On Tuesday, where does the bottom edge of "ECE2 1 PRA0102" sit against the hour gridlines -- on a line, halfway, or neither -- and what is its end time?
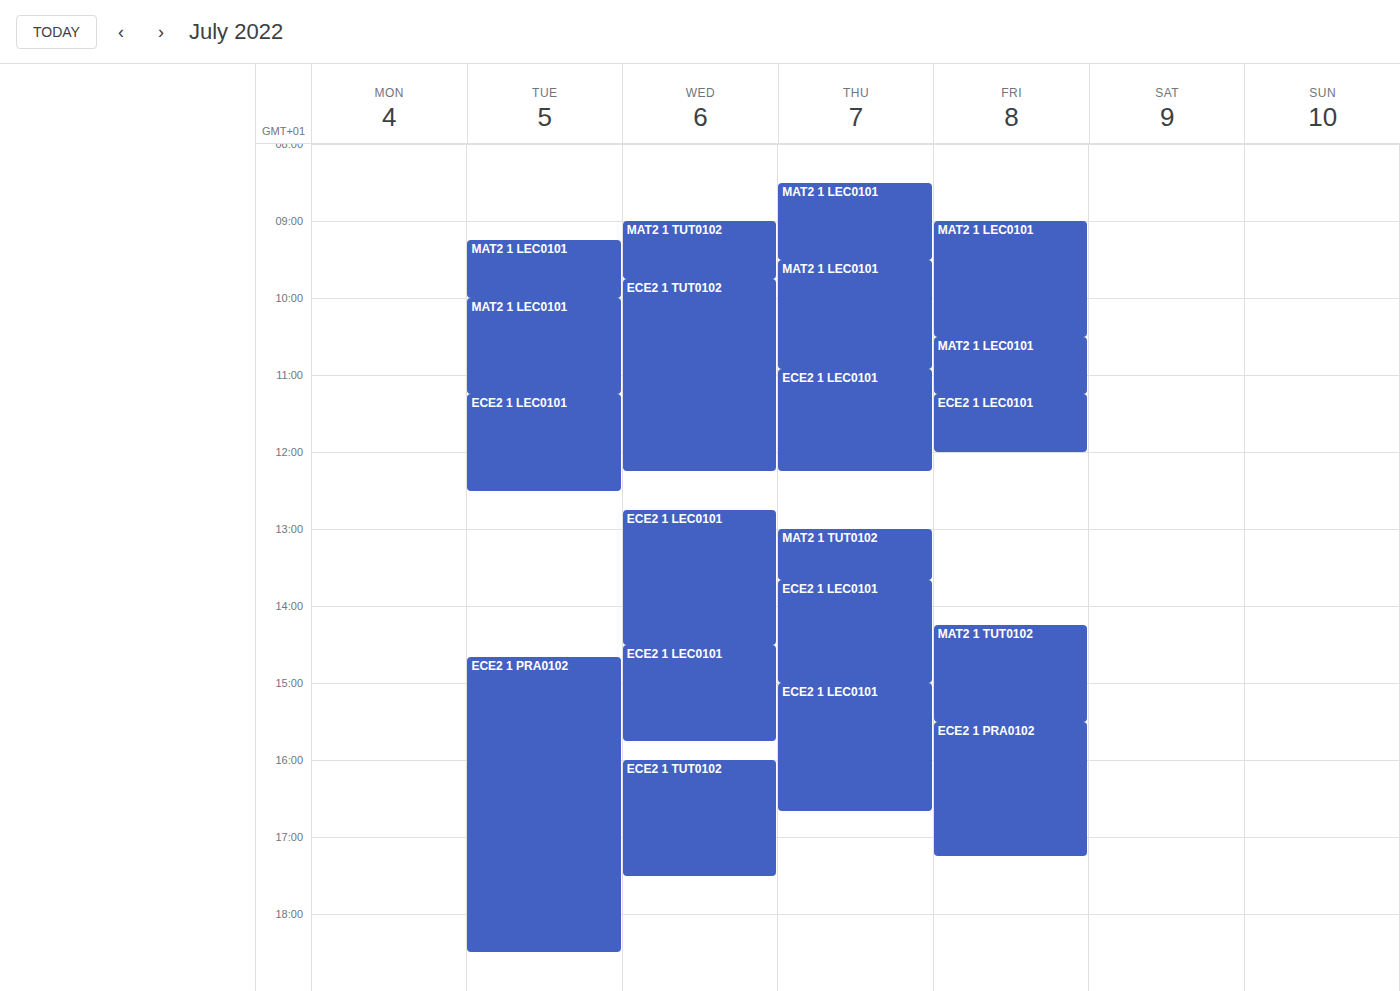
18:30 -- halfway between the 18:00 and 19:00 lines.